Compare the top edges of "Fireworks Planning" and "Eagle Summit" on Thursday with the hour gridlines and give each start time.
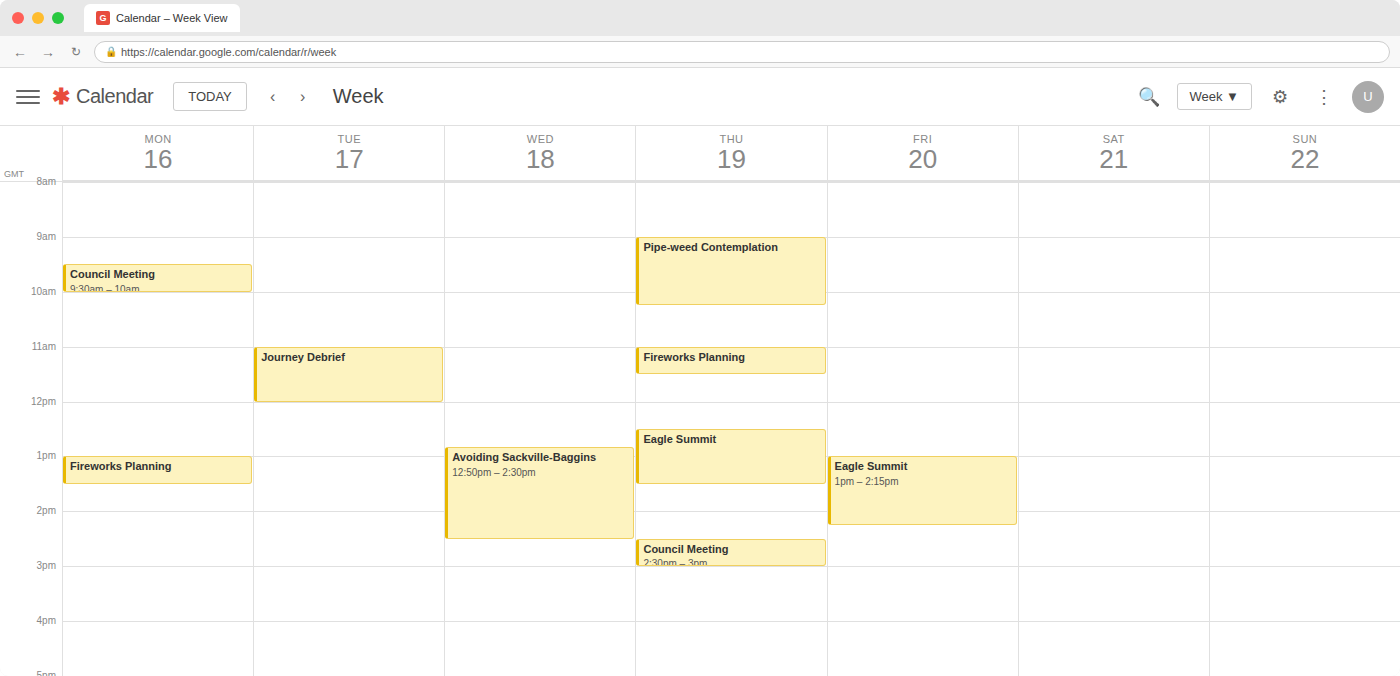
"Fireworks Planning": 11:00 AM, exactly on the 11 AM line. "Eagle Summit": 12:30 PM, halfway between the 12 PM and 1 PM lines.